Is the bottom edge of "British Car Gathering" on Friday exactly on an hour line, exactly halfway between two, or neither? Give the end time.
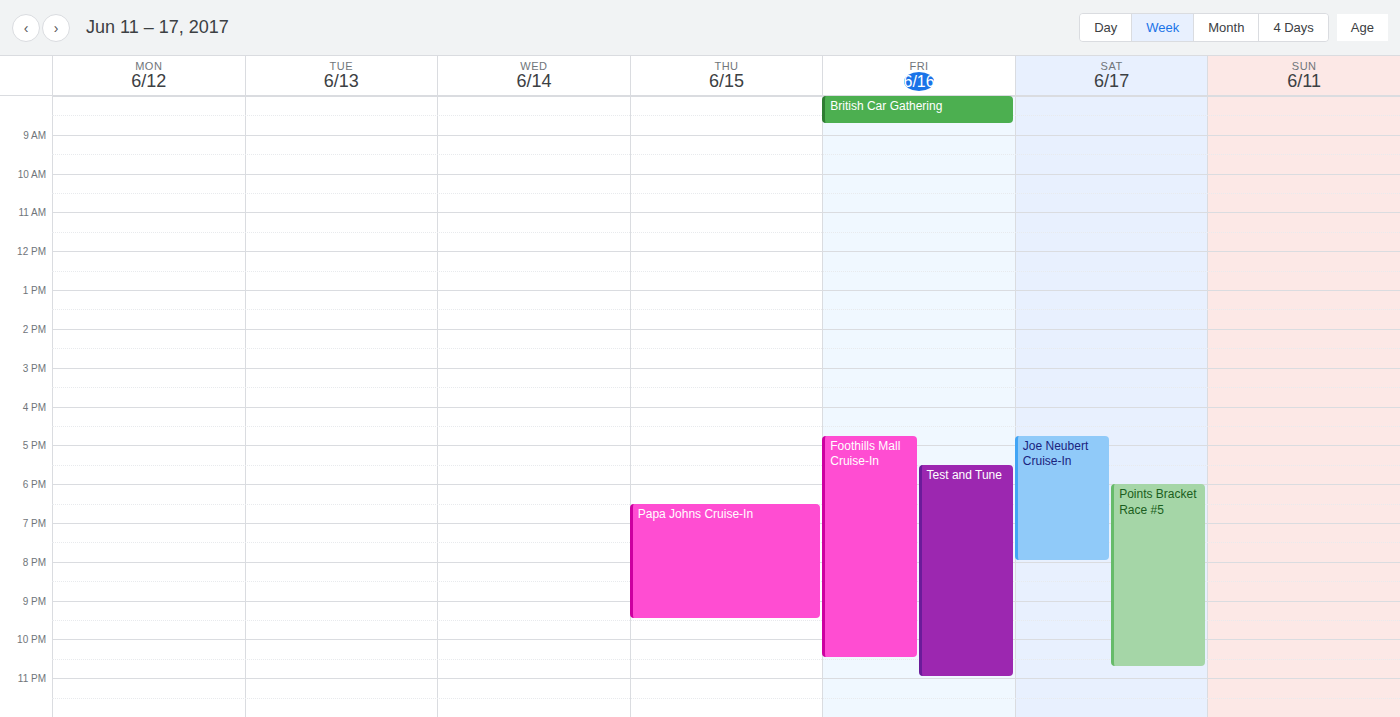
08:45 -- neither: three quarters of the way from the 08:00 line to the 09:00 line.